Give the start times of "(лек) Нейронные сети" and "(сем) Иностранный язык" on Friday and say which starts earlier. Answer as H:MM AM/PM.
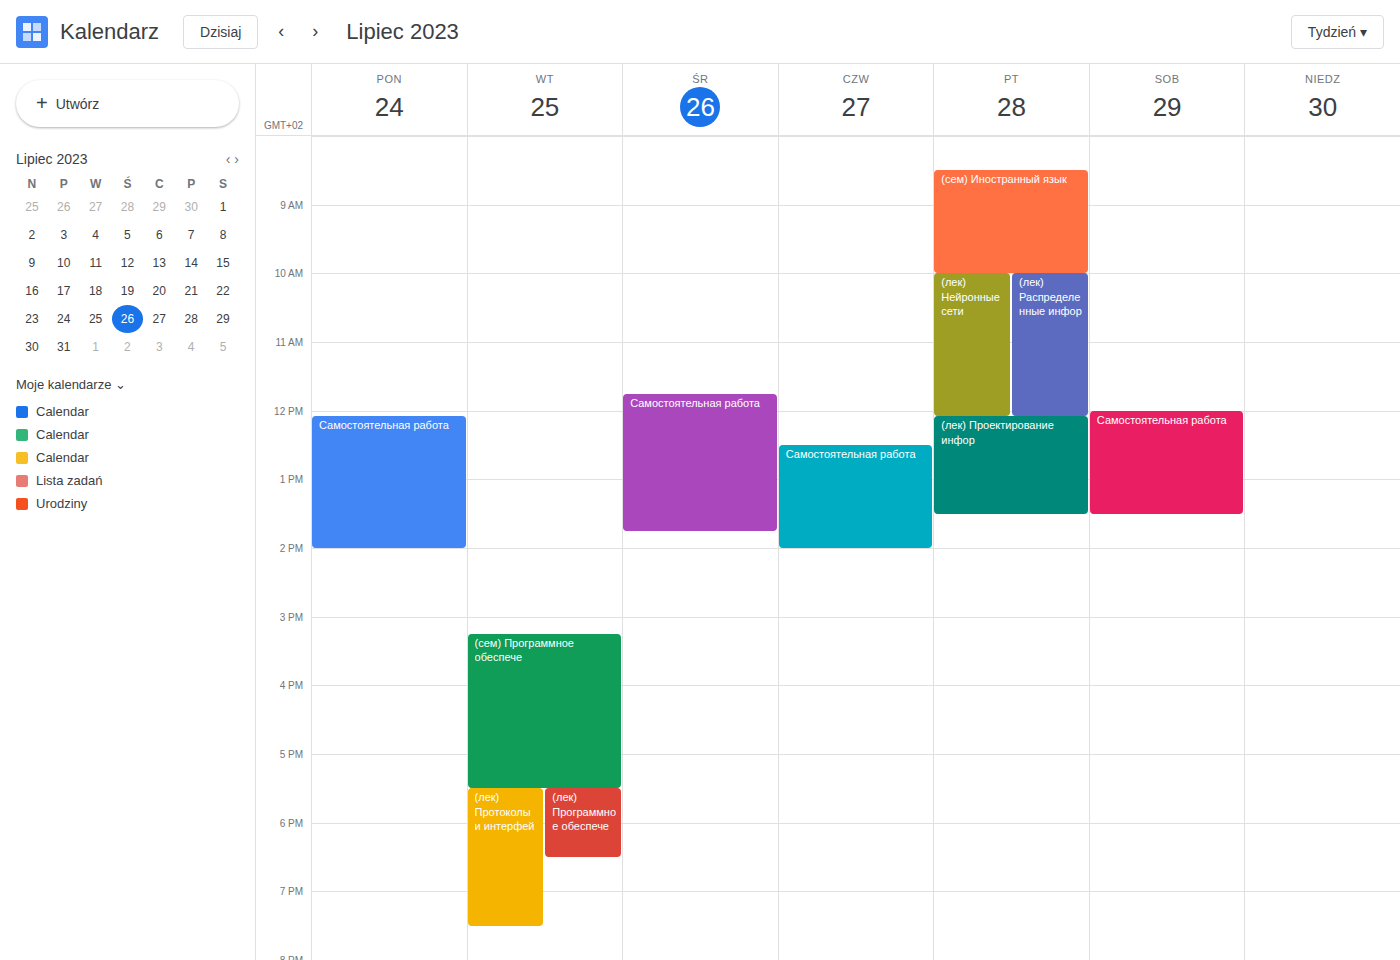
"(сем) Иностранный язык" 8:30 AM; "(лек) Нейронные сети" 10:00 AM.